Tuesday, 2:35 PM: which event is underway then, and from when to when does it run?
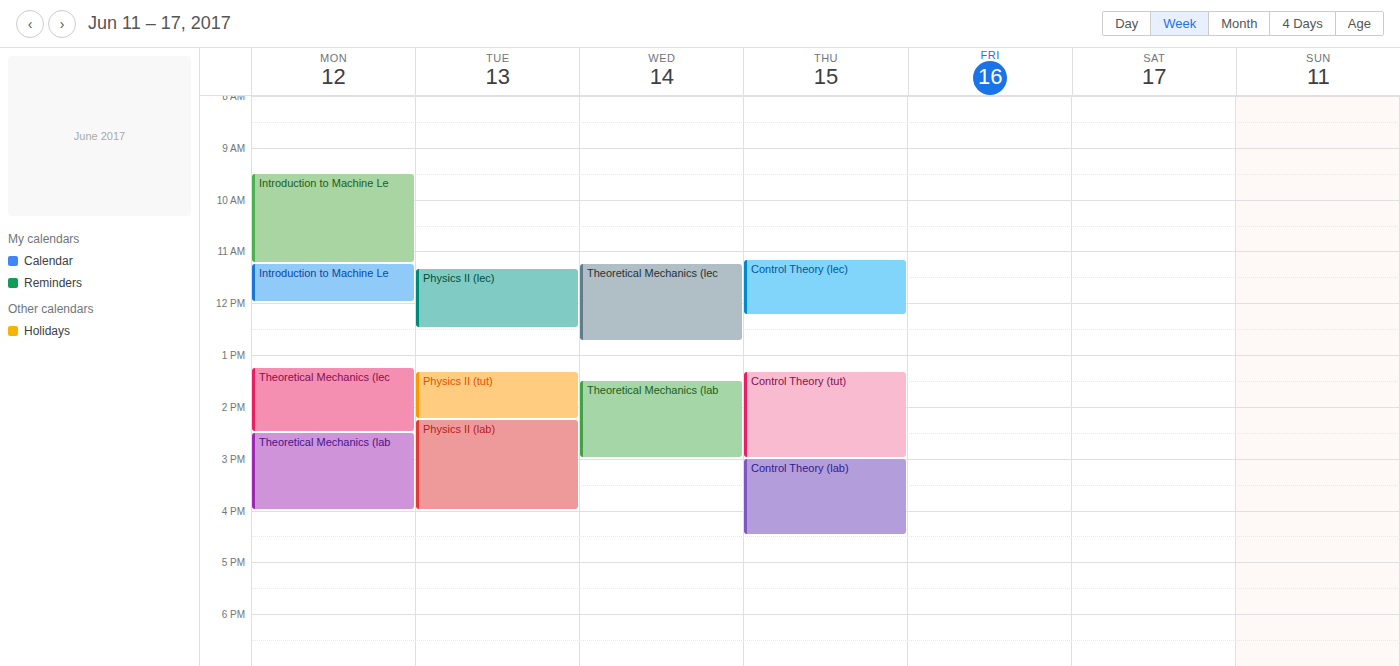
"Physics II (lab)", 2:15 PM to 4:00 PM